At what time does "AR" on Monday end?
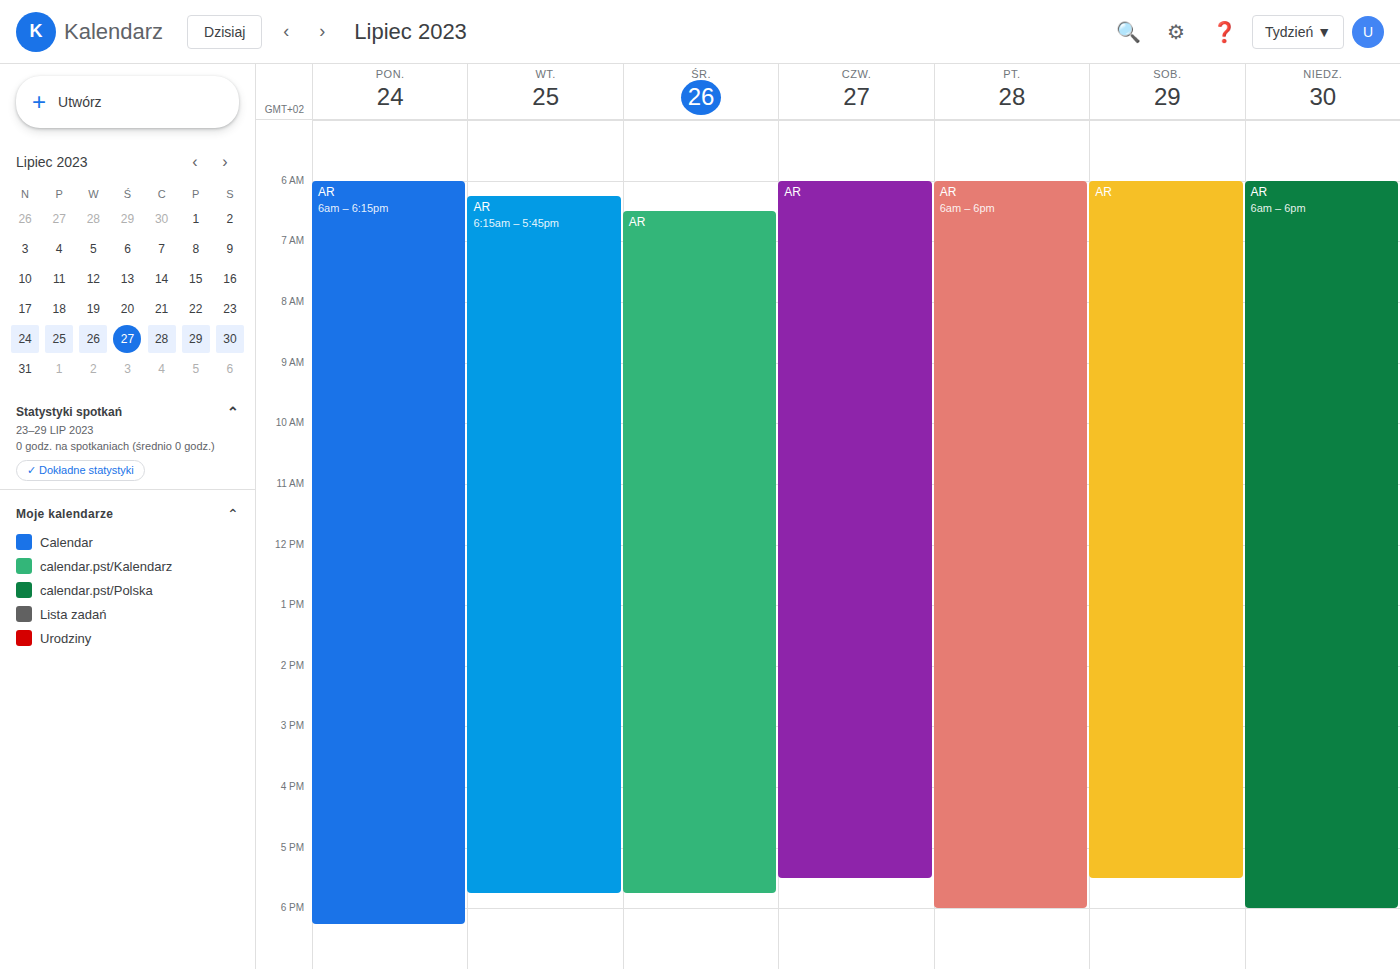
6:15 PM